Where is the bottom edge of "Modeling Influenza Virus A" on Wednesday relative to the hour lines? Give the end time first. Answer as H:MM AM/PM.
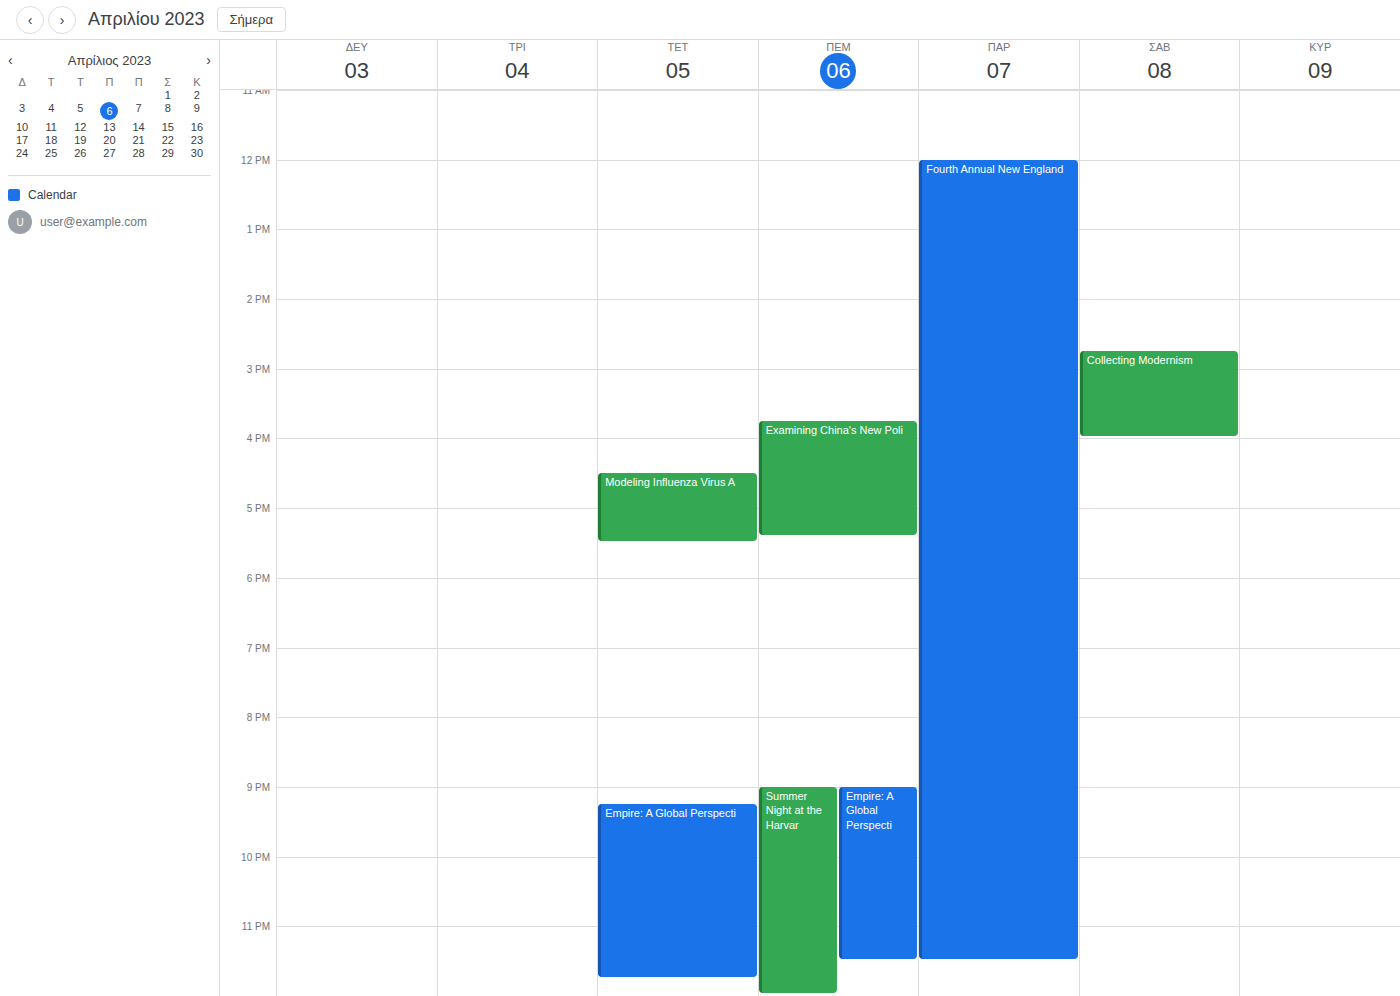
5:30 PM -- halfway between the 5 PM and 6 PM lines.